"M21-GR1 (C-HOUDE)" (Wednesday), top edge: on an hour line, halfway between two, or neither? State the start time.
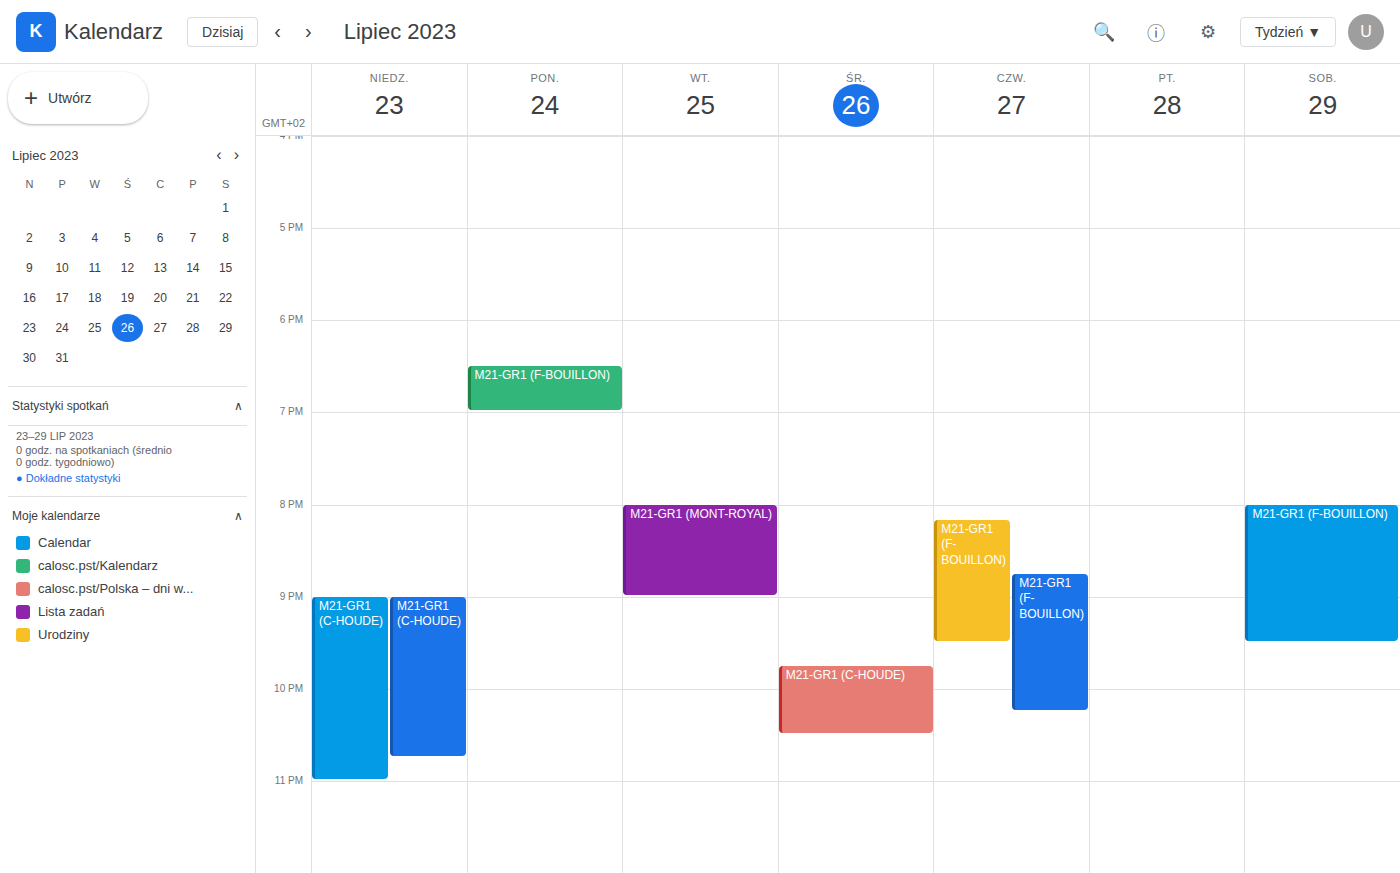
9:45 PM -- neither: three quarters of the way from the 9 PM line to the 10 PM line.